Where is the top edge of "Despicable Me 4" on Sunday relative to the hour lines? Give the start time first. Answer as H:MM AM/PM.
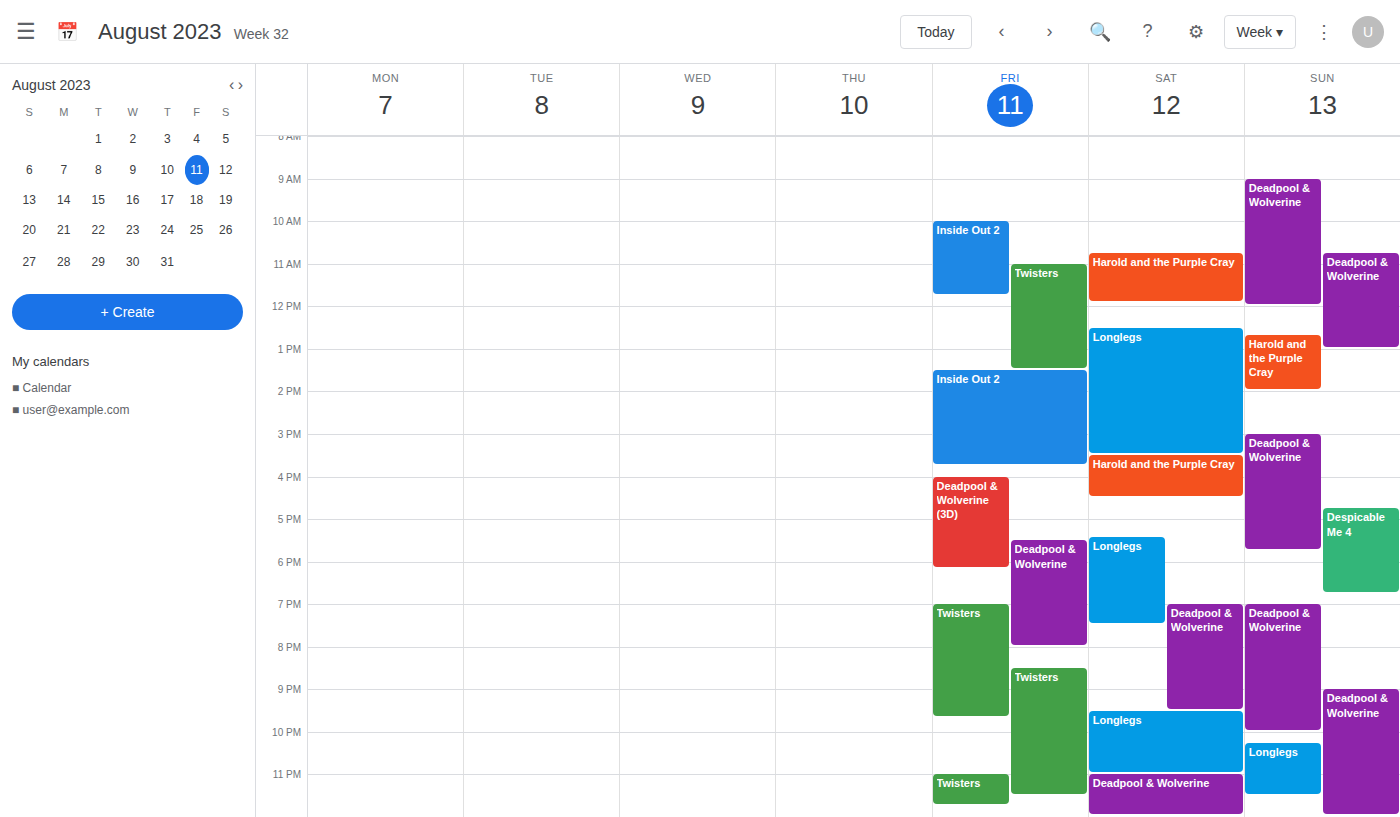
4:45 PM -- neither: three quarters of the way from the 4 PM line to the 5 PM line.